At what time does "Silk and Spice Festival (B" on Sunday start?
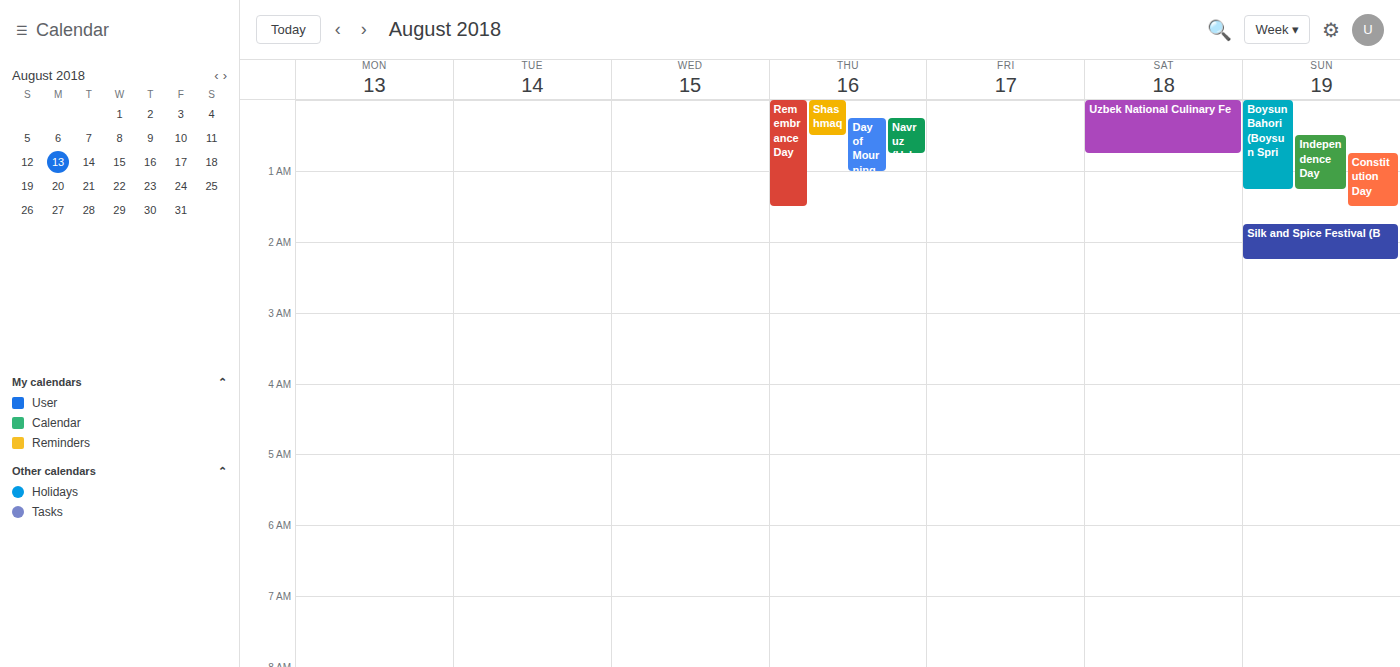
1:45 AM